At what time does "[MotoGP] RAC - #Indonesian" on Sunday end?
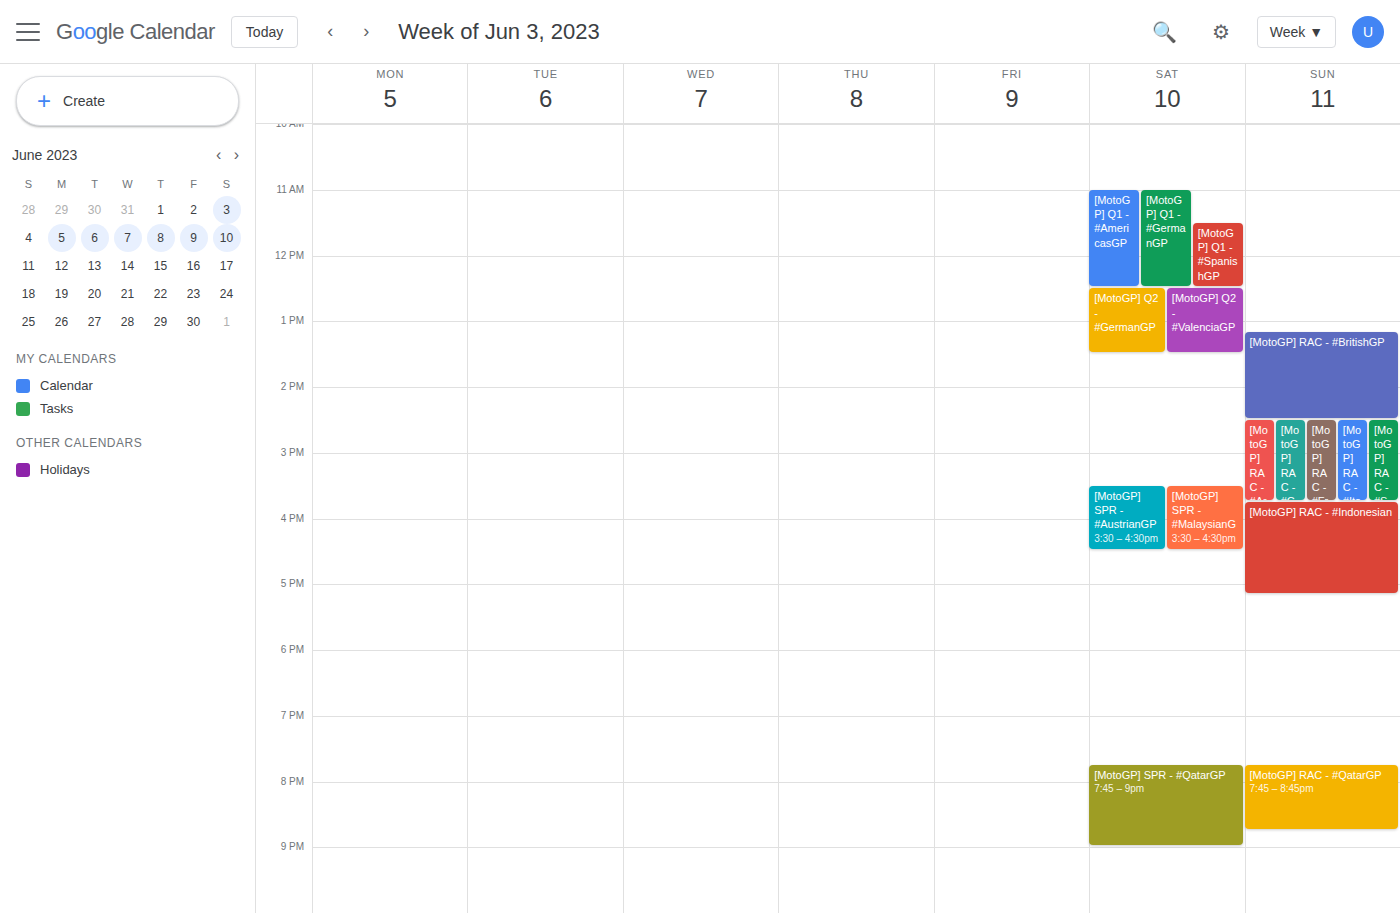
17:10